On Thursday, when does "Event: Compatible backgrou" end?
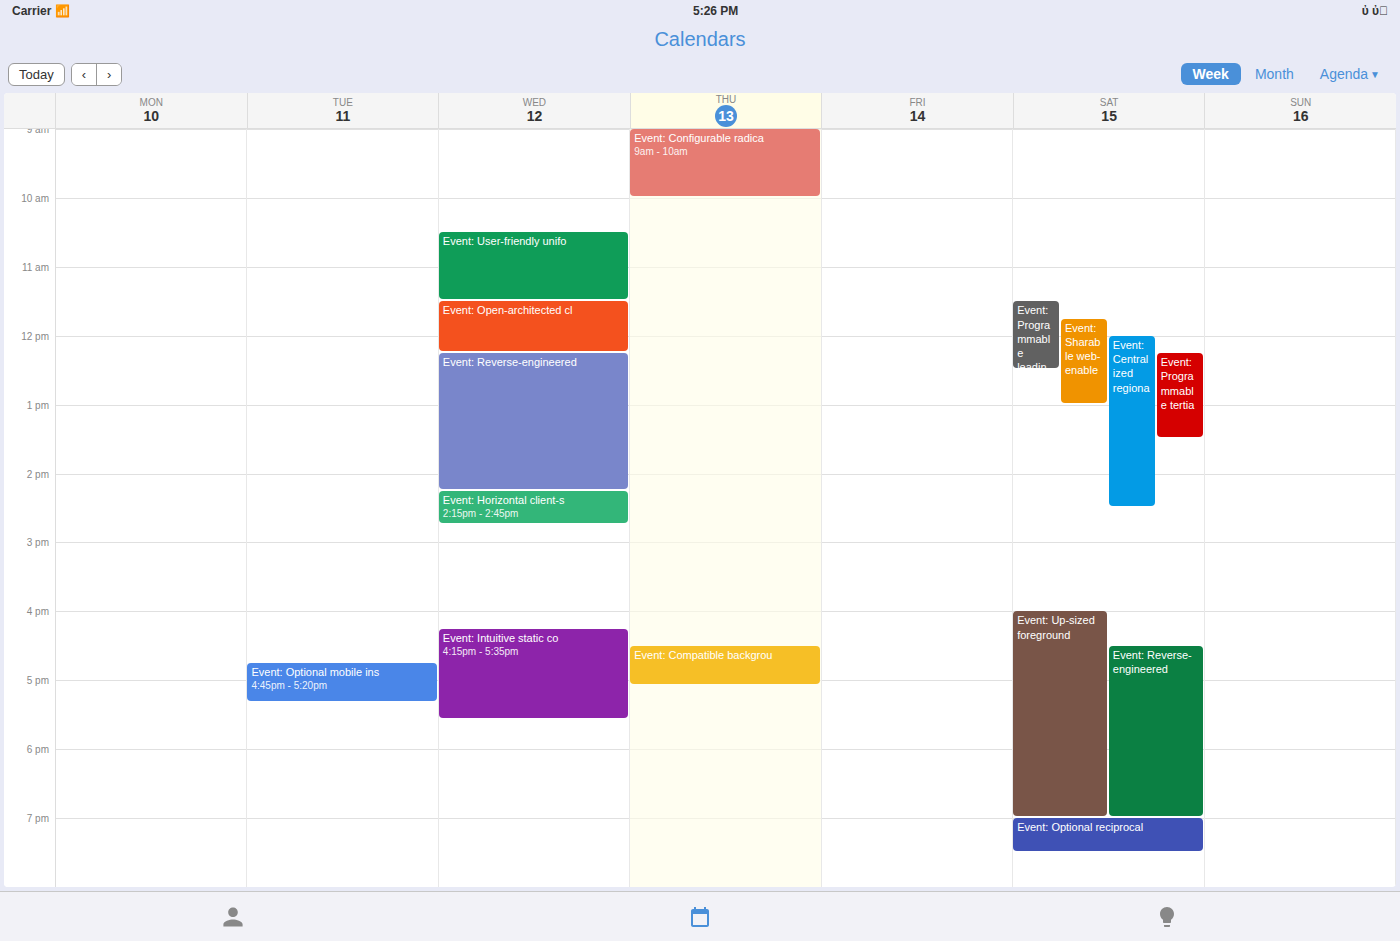
5:05 PM